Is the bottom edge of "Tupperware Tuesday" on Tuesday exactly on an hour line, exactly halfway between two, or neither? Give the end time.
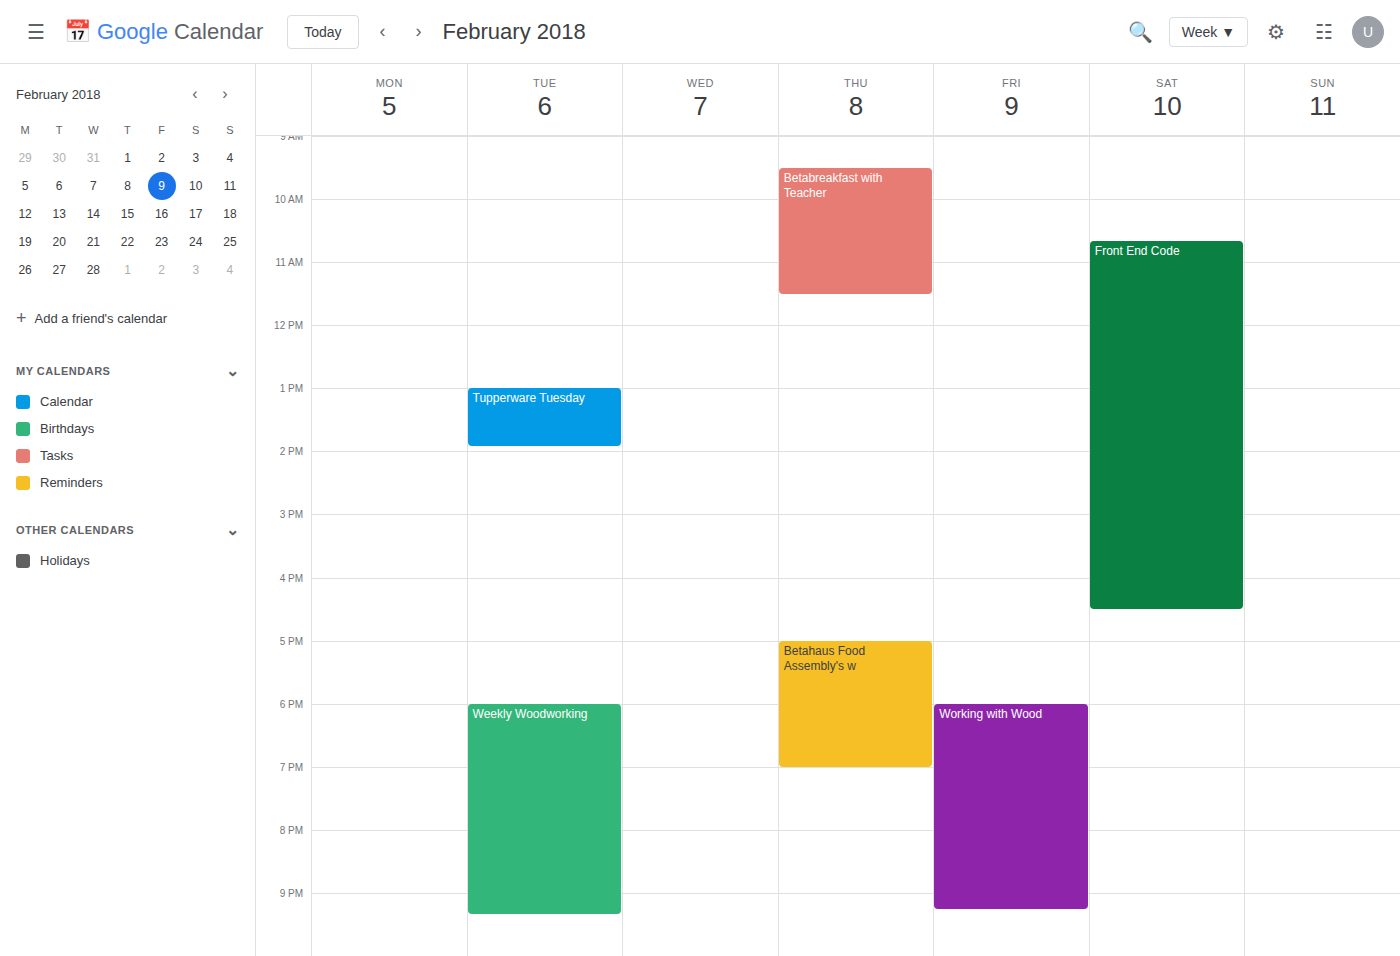
1:55 PM -- neither: 55 minutes below the 1 PM line and 5 minutes above the 2 PM line.